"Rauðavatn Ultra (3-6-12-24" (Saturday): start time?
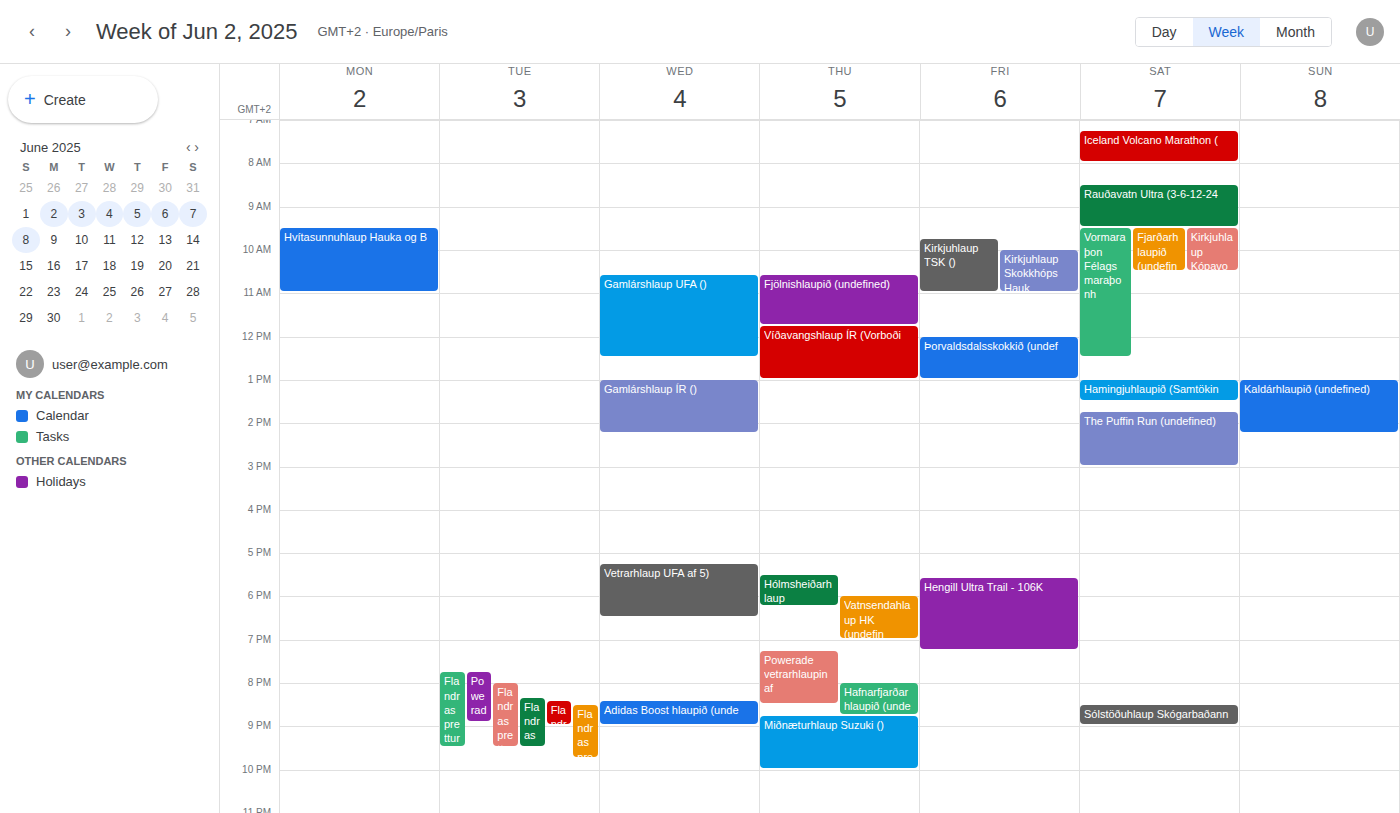
8:30 AM